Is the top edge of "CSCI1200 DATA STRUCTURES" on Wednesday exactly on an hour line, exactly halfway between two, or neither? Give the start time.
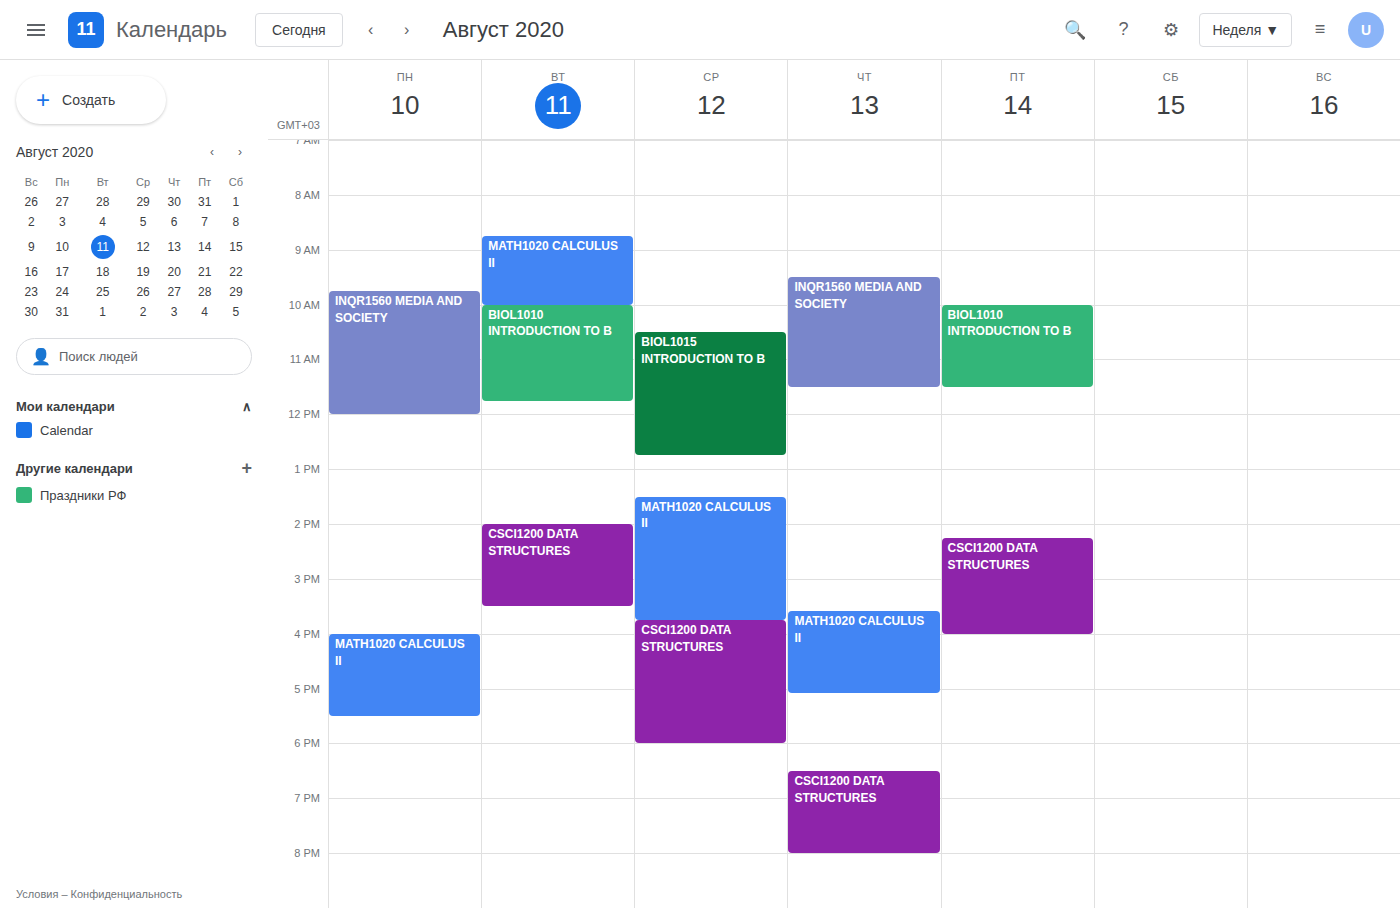
3:45 PM -- neither: three quarters of the way from the 3 PM line to the 4 PM line.